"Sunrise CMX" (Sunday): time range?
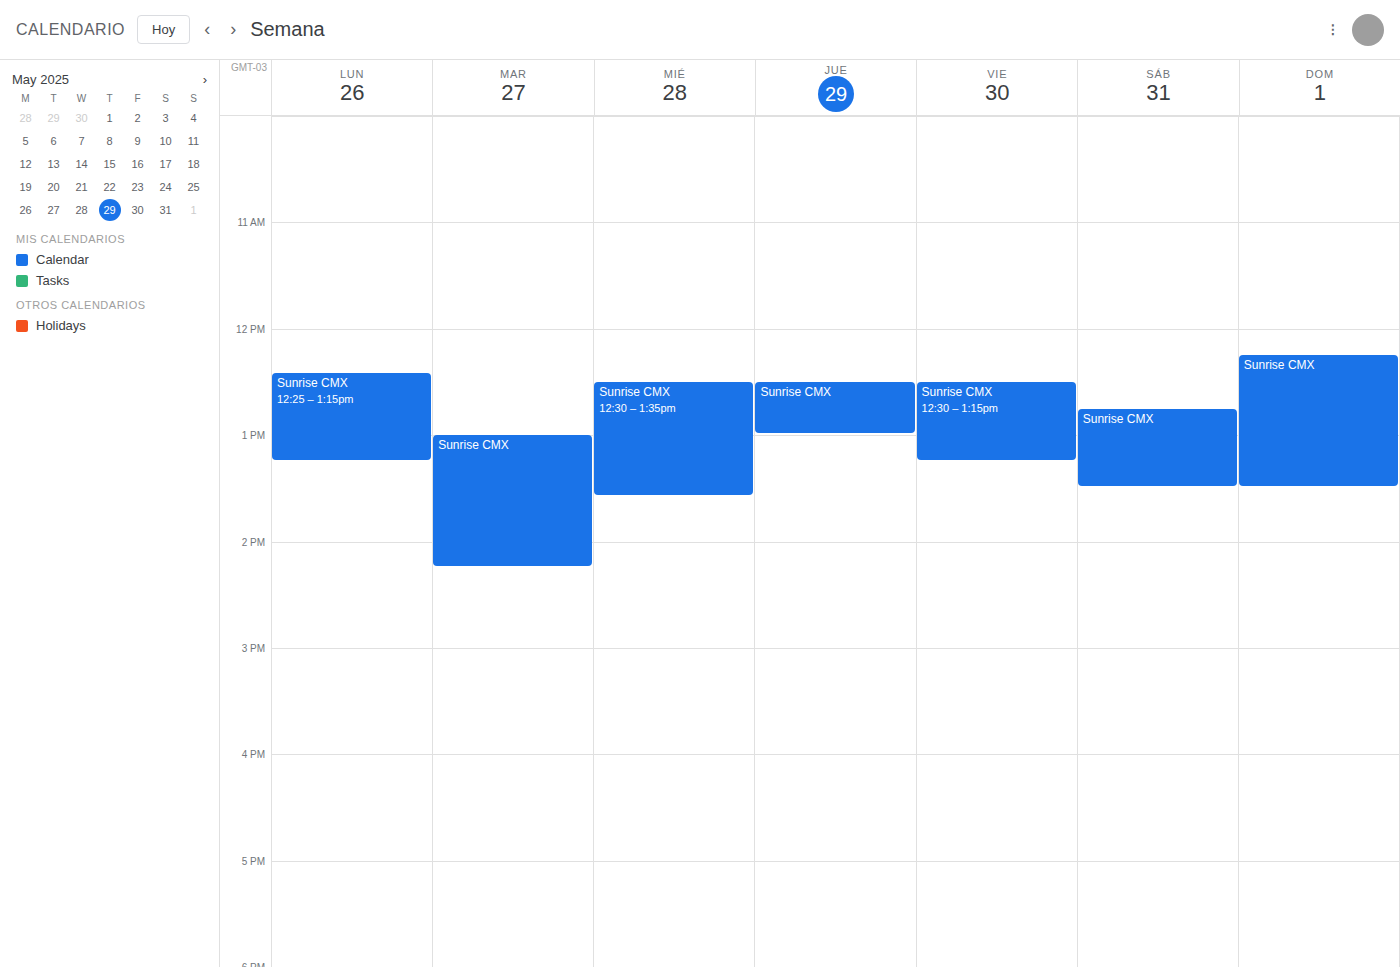
12:15 PM to 1:30 PM